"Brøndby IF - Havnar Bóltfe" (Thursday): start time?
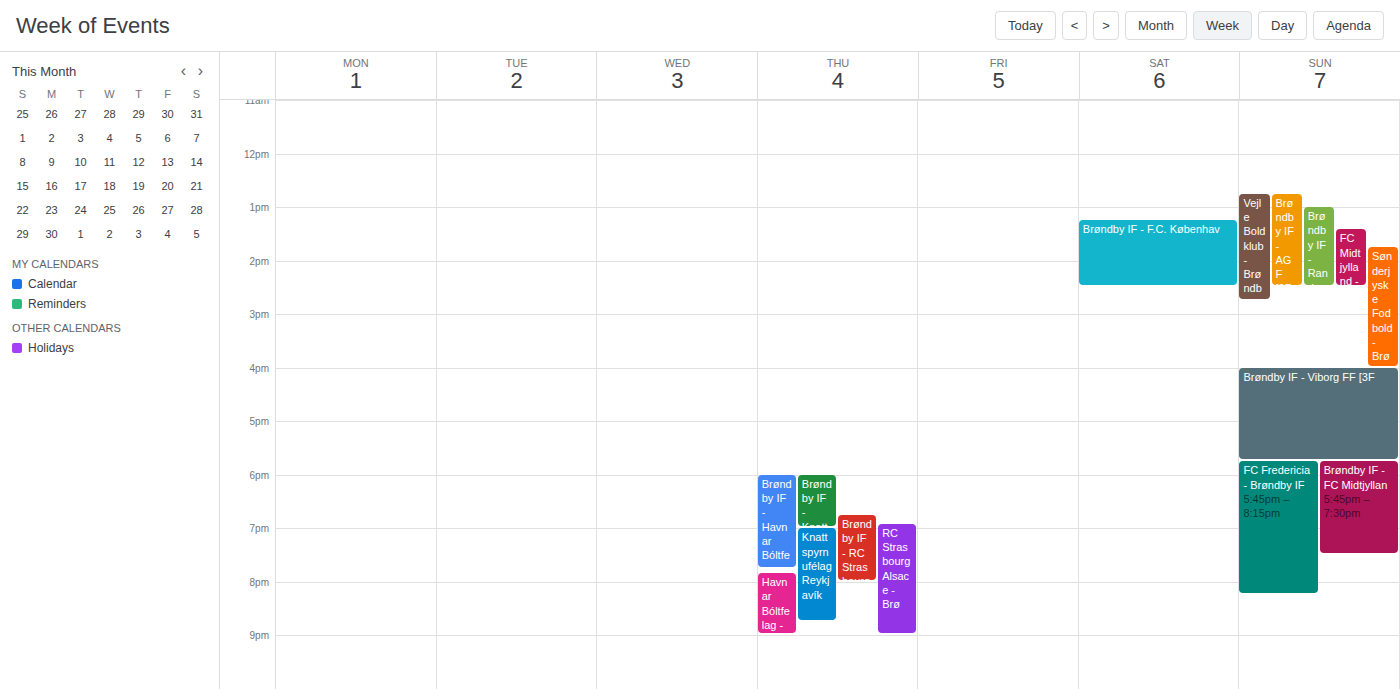
6:00 PM